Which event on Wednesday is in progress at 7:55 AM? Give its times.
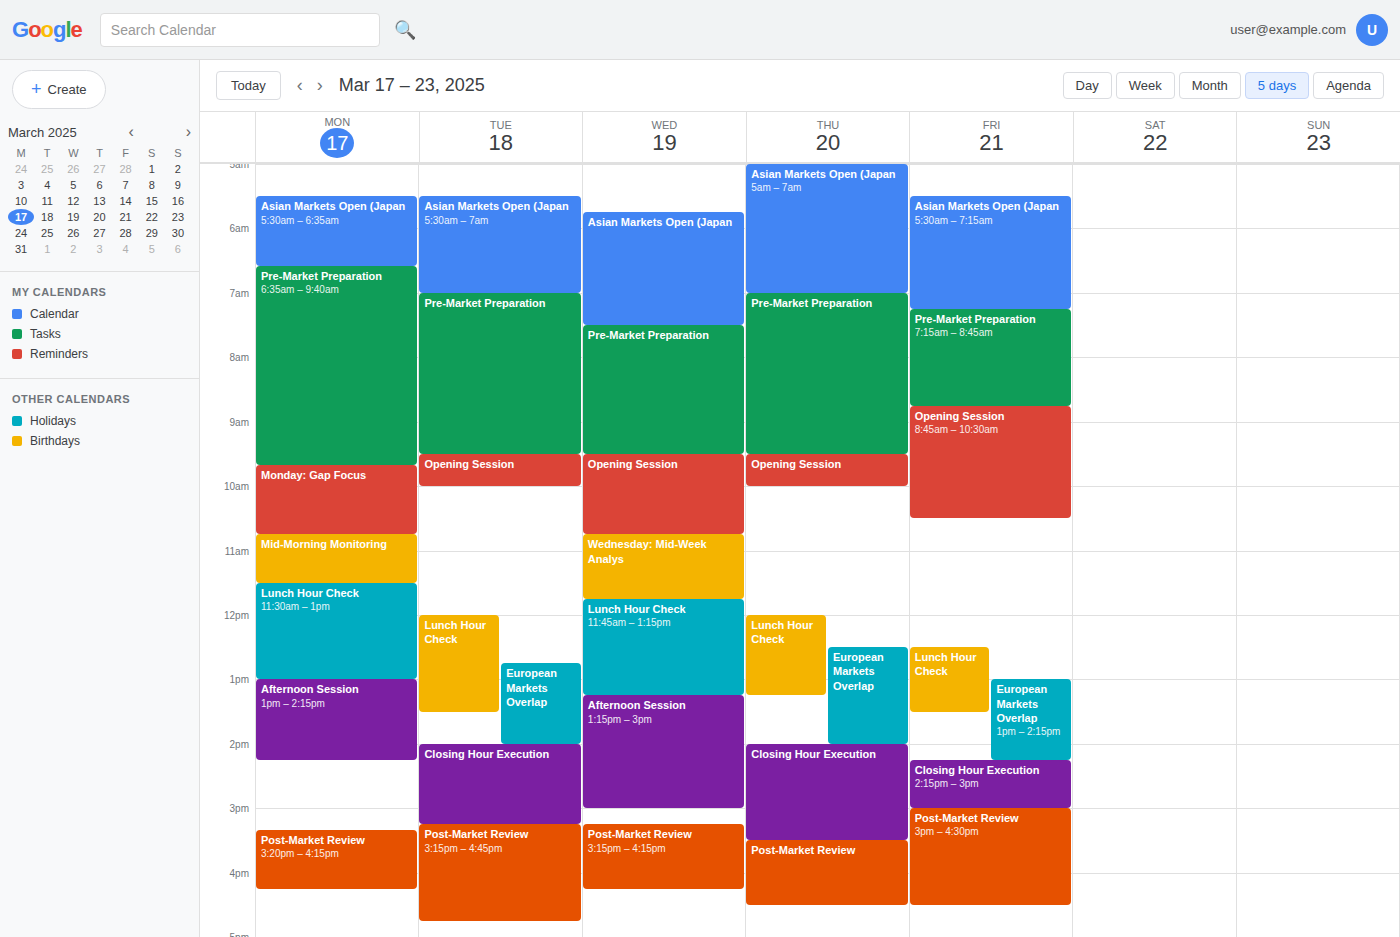
"Pre-Market Preparation", 7:30 AM to 9:30 AM